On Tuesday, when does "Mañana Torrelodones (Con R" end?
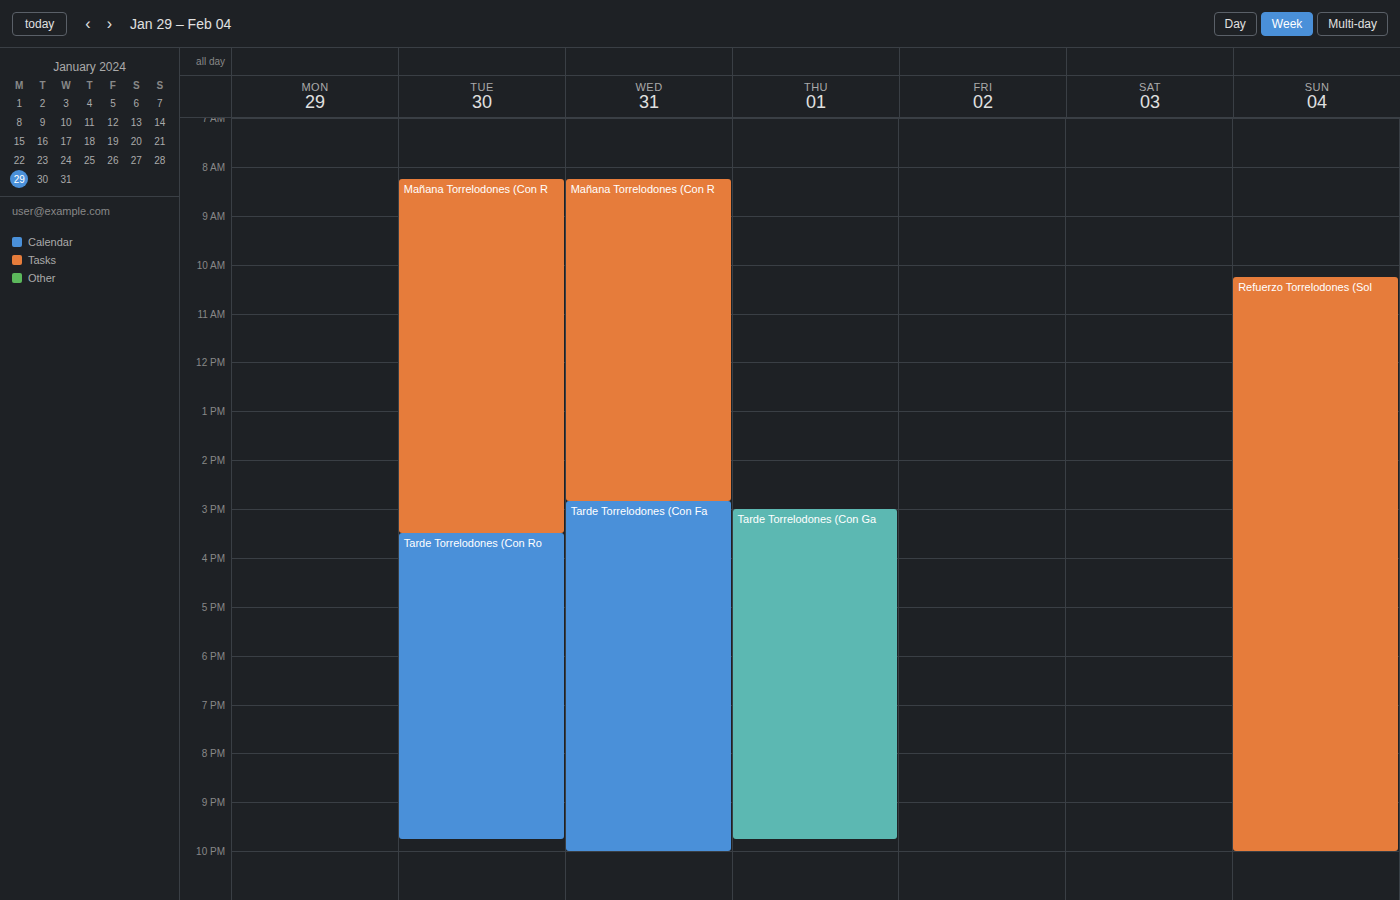
3:30 PM